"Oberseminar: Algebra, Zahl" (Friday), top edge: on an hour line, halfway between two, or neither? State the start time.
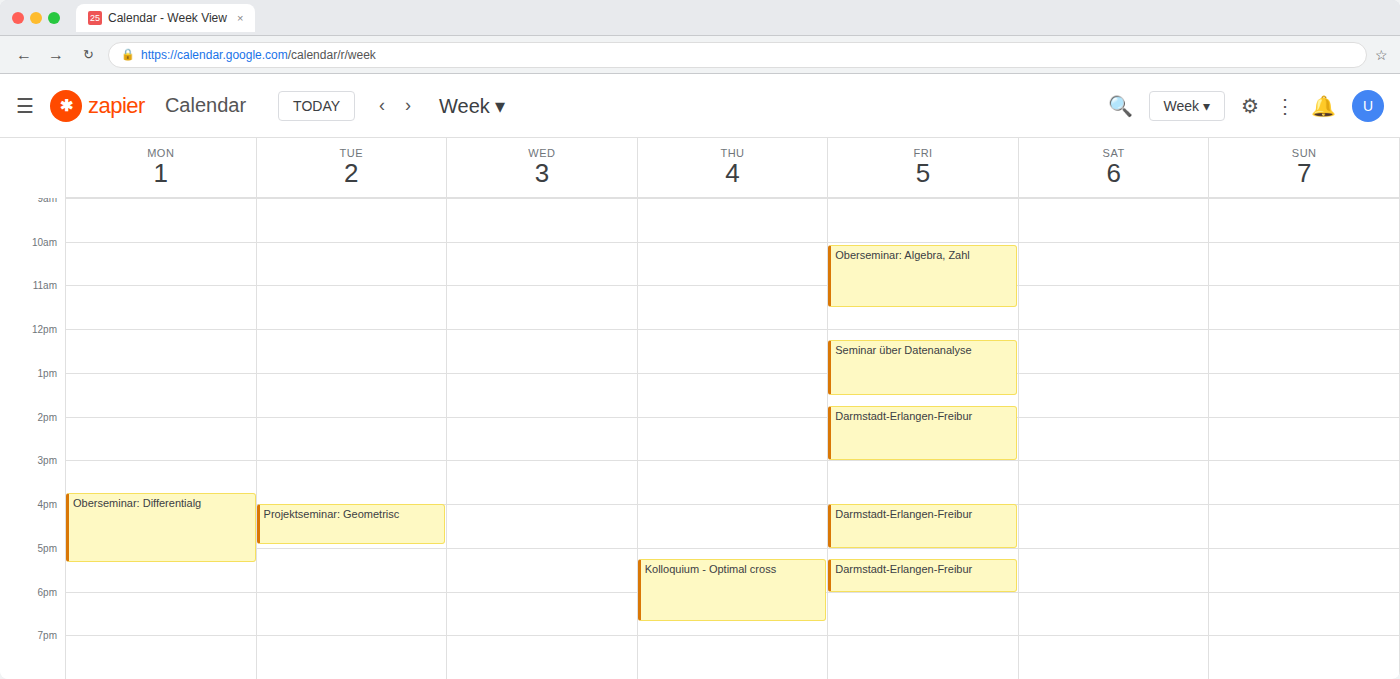
10:05 -- neither: 5 minutes below the 10:00 line and 55 minutes above the 11:00 line.